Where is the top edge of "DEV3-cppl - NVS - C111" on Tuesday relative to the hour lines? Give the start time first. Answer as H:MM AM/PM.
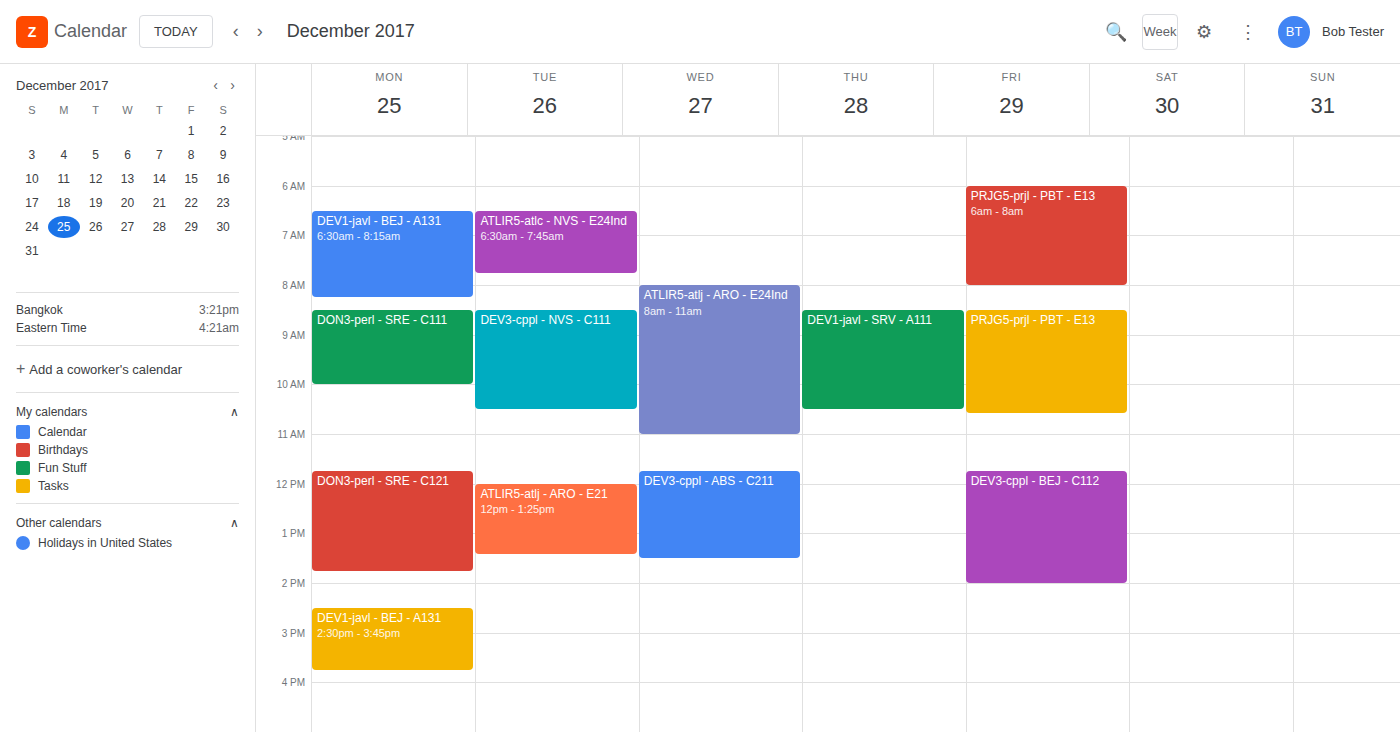
8:30 AM -- halfway between the 8 AM and 9 AM lines.